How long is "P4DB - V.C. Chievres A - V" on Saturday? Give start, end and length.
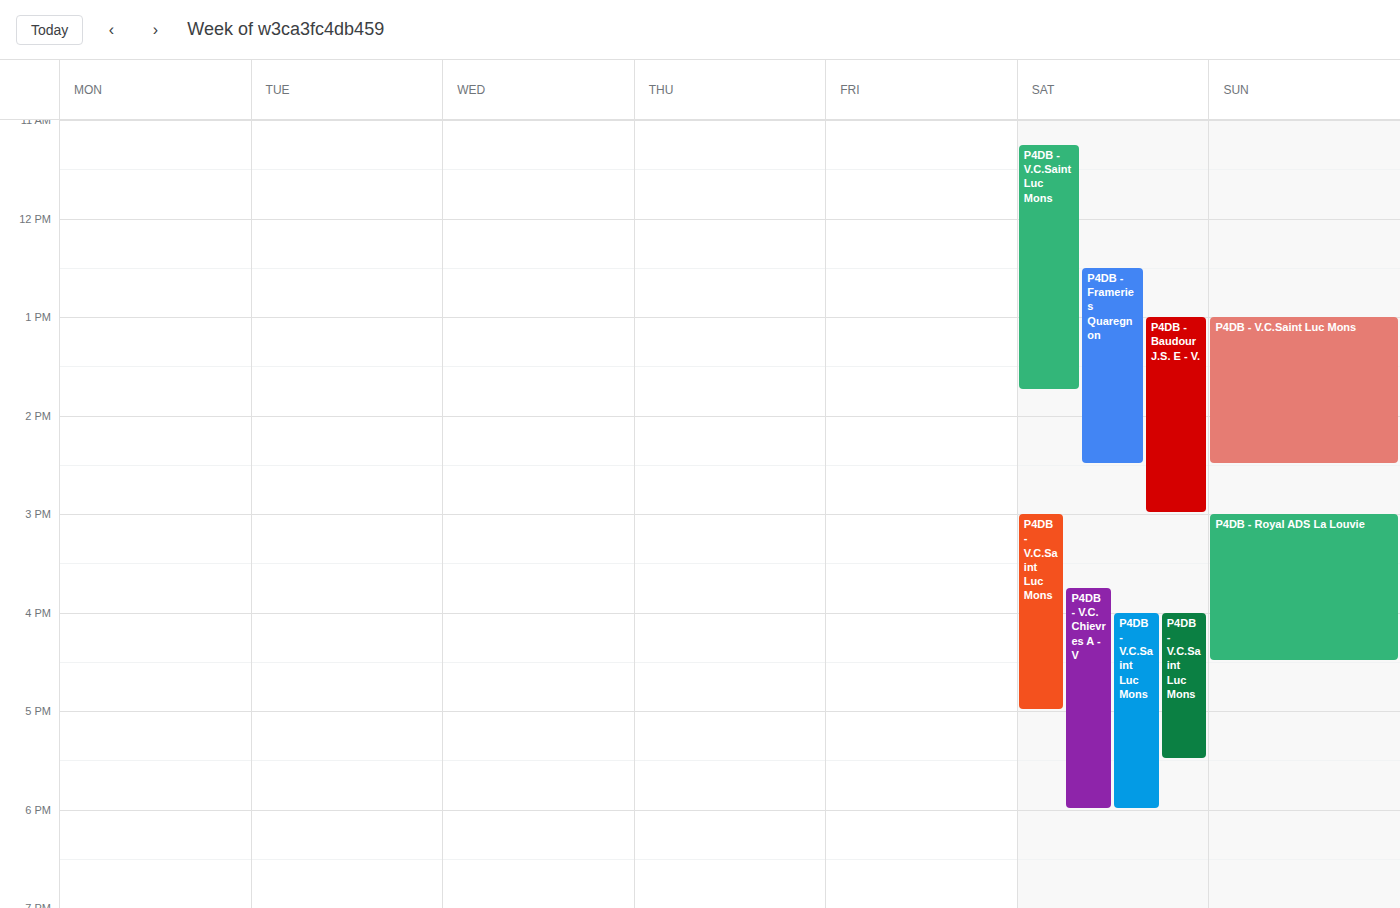
3:45 PM to 6:00 PM, 2 hours 15 minutes